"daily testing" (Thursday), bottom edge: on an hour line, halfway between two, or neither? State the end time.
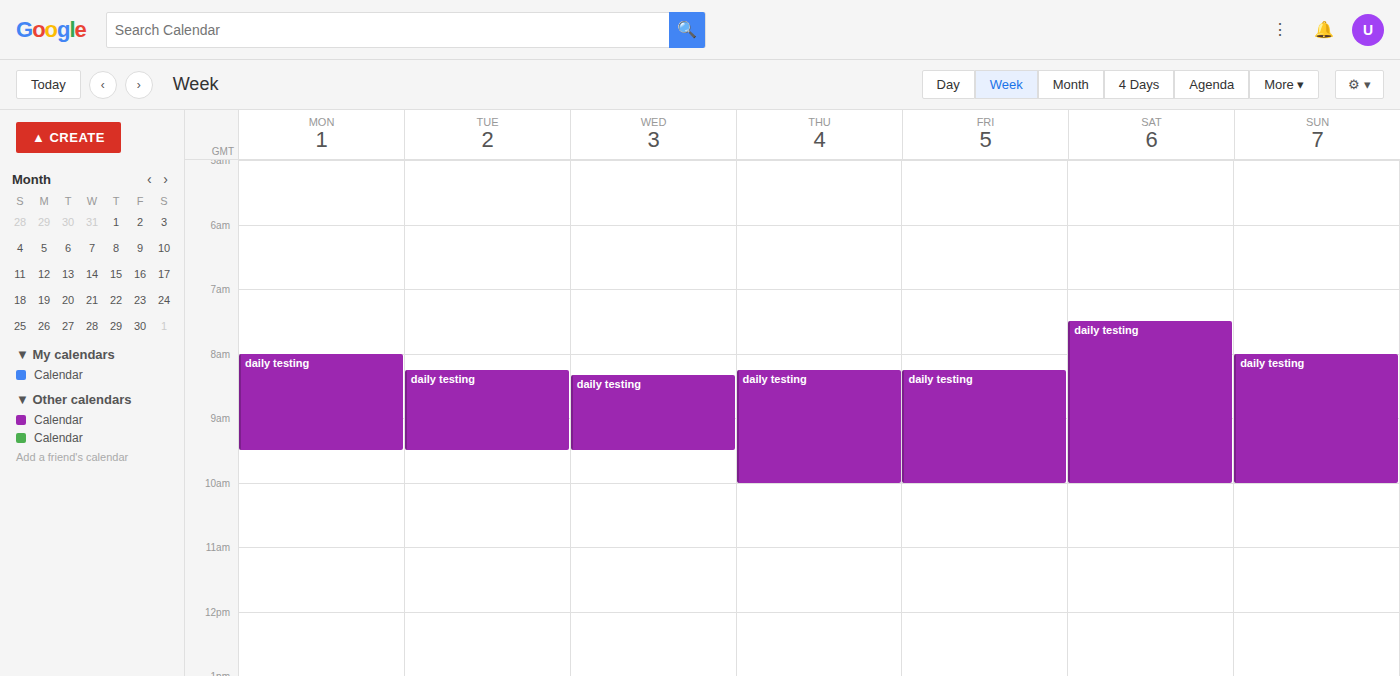
10:00 AM -- exactly on the 10 AM line.